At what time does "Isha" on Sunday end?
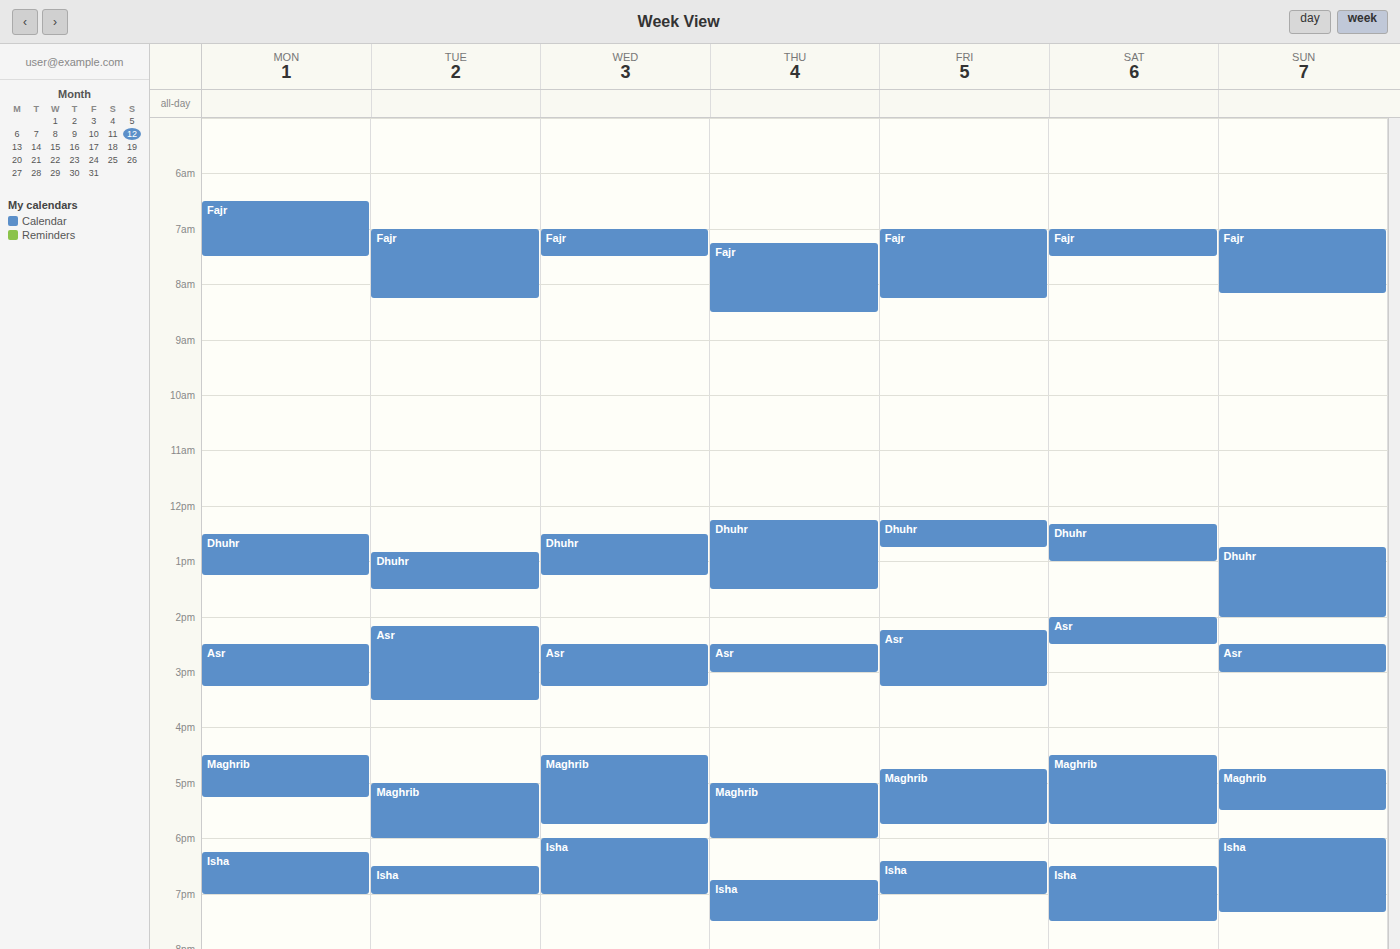
7:20 PM